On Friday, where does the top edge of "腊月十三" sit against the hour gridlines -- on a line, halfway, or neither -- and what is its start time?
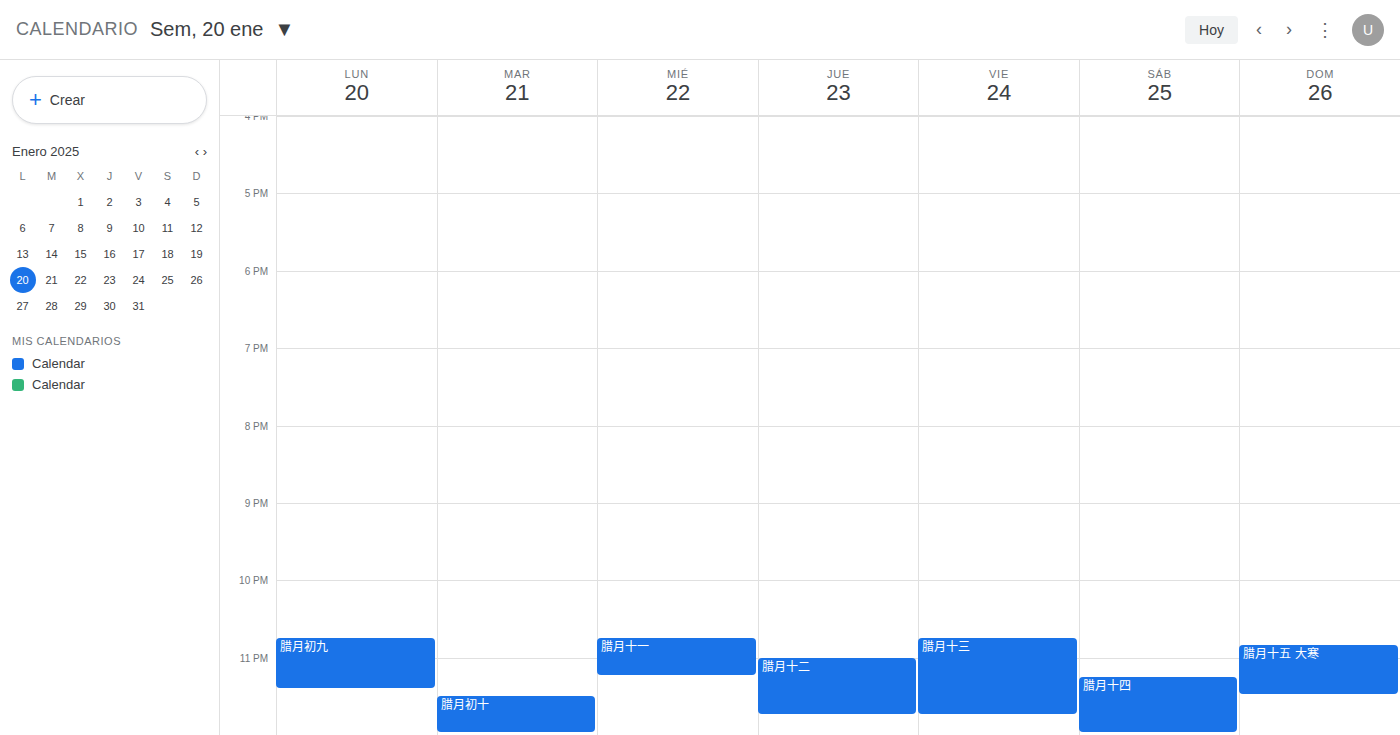
10:45 PM -- neither: three quarters of the way from the 10 PM line to the 11 PM line.